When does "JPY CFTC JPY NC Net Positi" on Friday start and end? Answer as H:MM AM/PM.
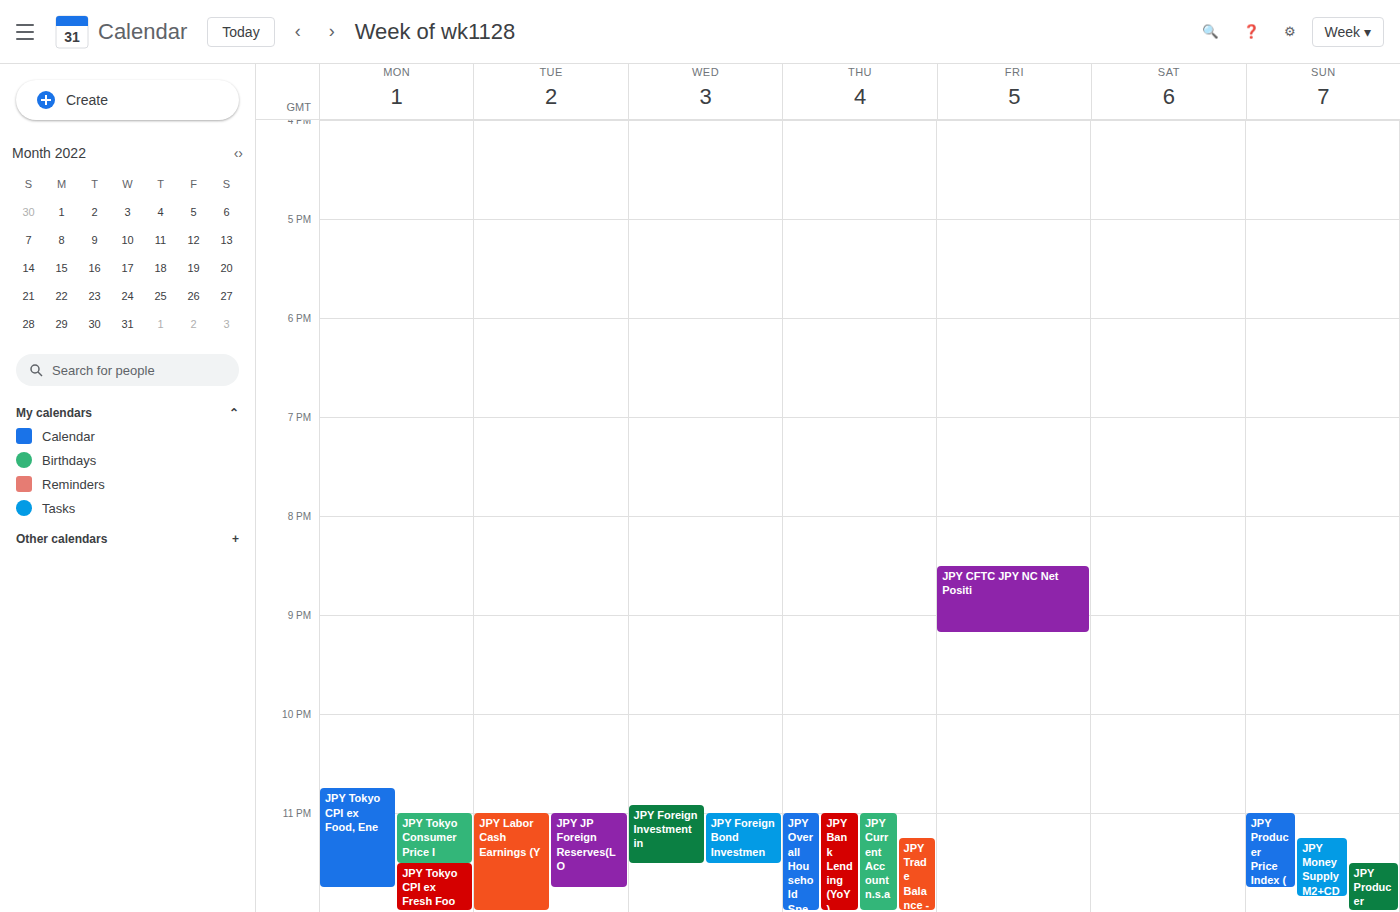
8:30 PM to 9:10 PM